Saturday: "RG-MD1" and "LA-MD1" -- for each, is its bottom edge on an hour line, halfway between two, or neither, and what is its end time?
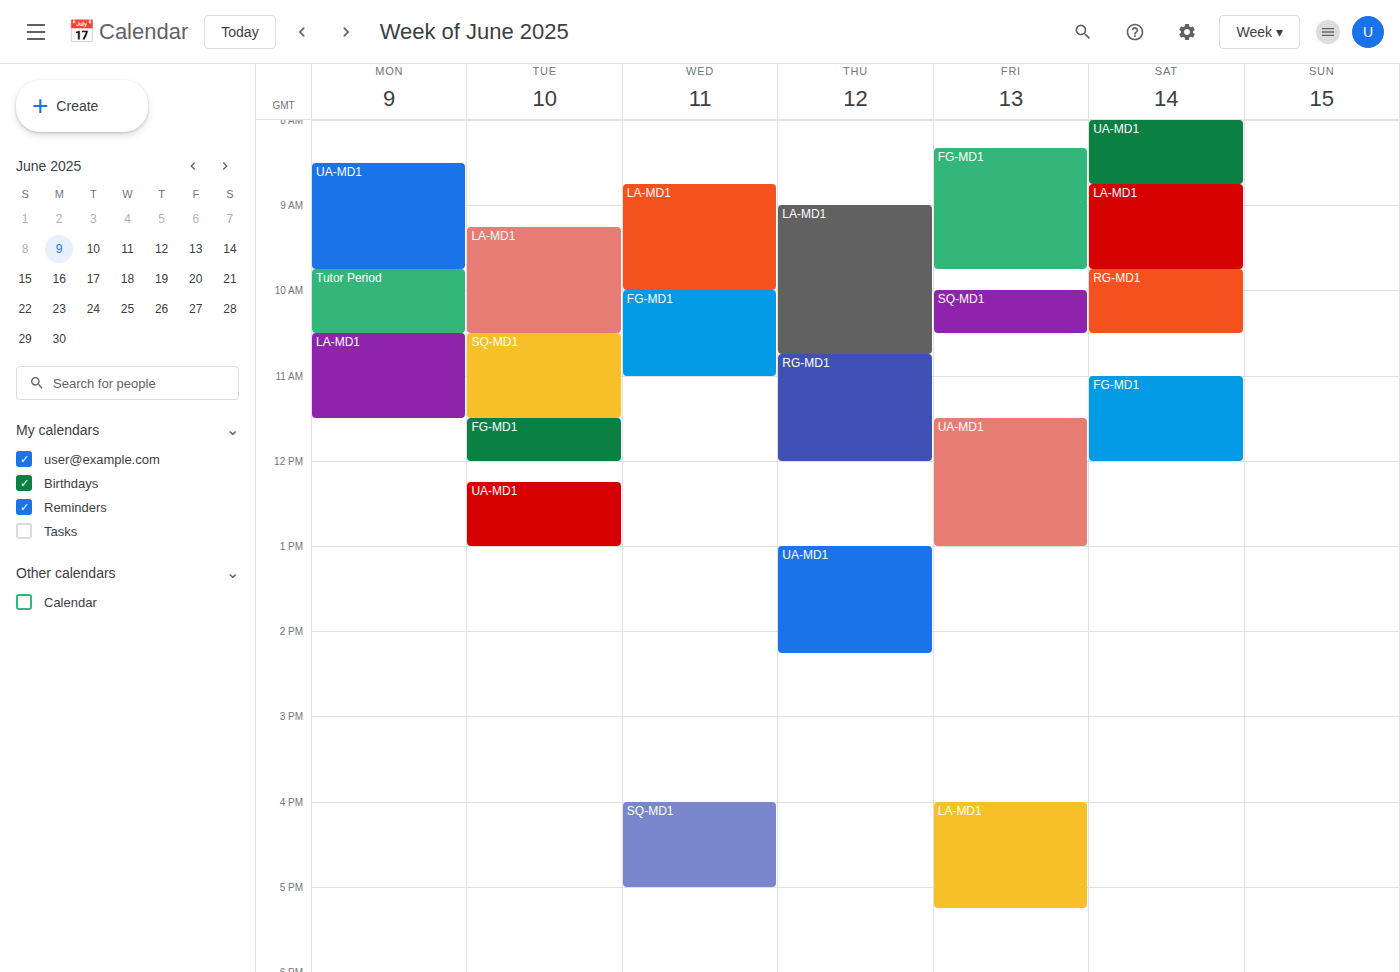
"RG-MD1": 10:30 AM, halfway between the 10 AM and 11 AM lines. "LA-MD1": 9:45 AM, neither: three quarters of the way from the 9 AM line to the 10 AM line.